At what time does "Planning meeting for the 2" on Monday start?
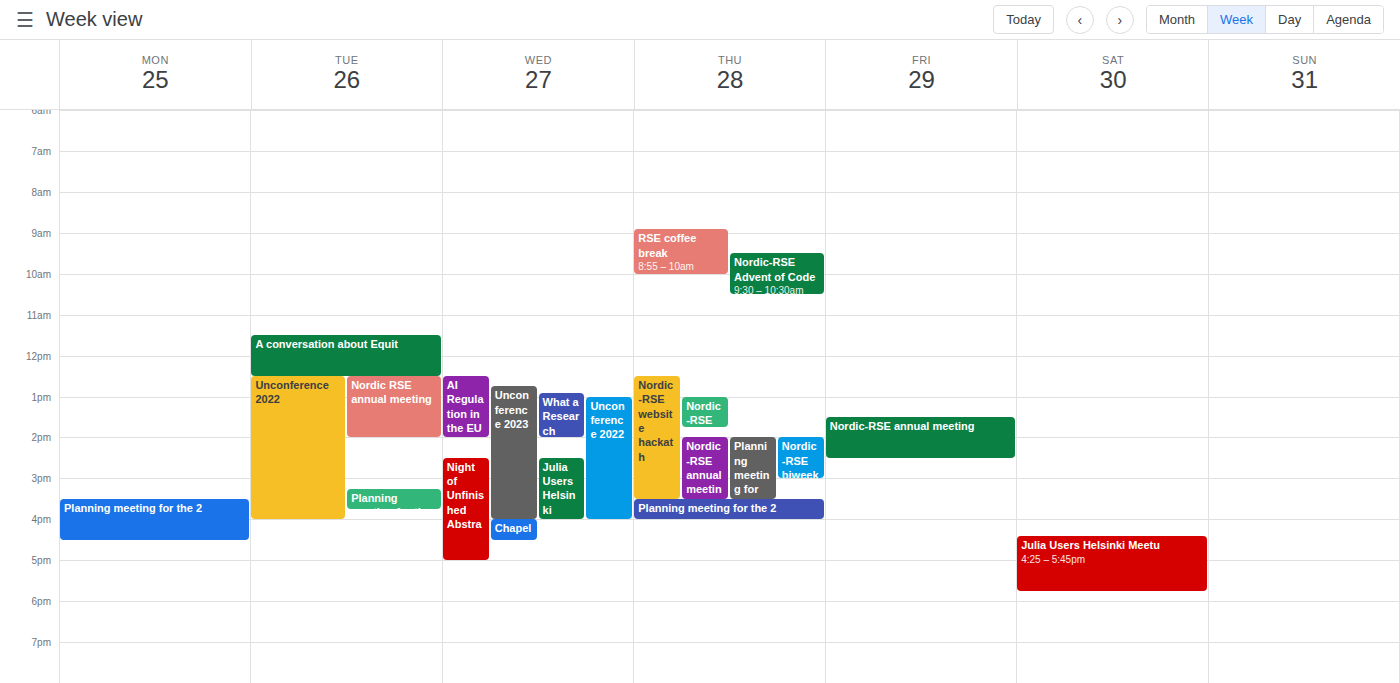
3:30 PM